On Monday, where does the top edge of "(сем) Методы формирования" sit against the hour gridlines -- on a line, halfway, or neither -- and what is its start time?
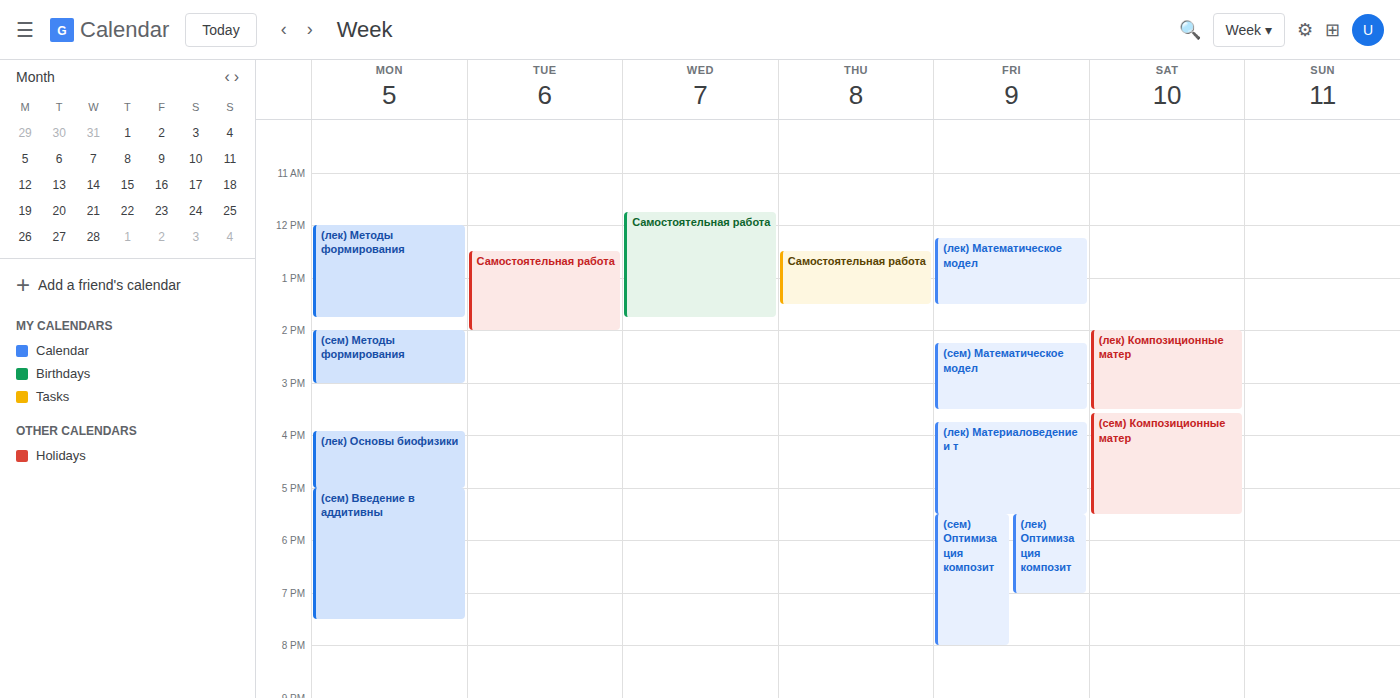
2:00 PM -- exactly on the 2 PM line.